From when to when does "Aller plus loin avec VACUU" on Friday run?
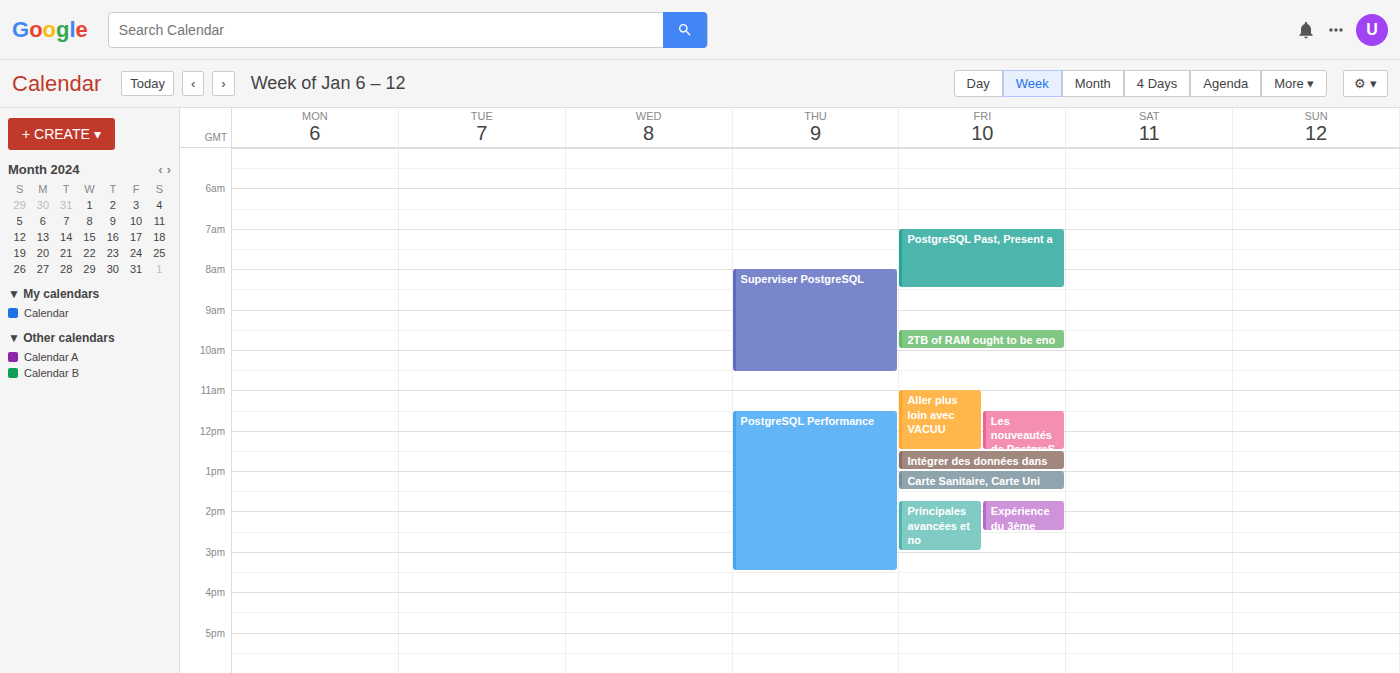
11:00 AM to 12:30 PM